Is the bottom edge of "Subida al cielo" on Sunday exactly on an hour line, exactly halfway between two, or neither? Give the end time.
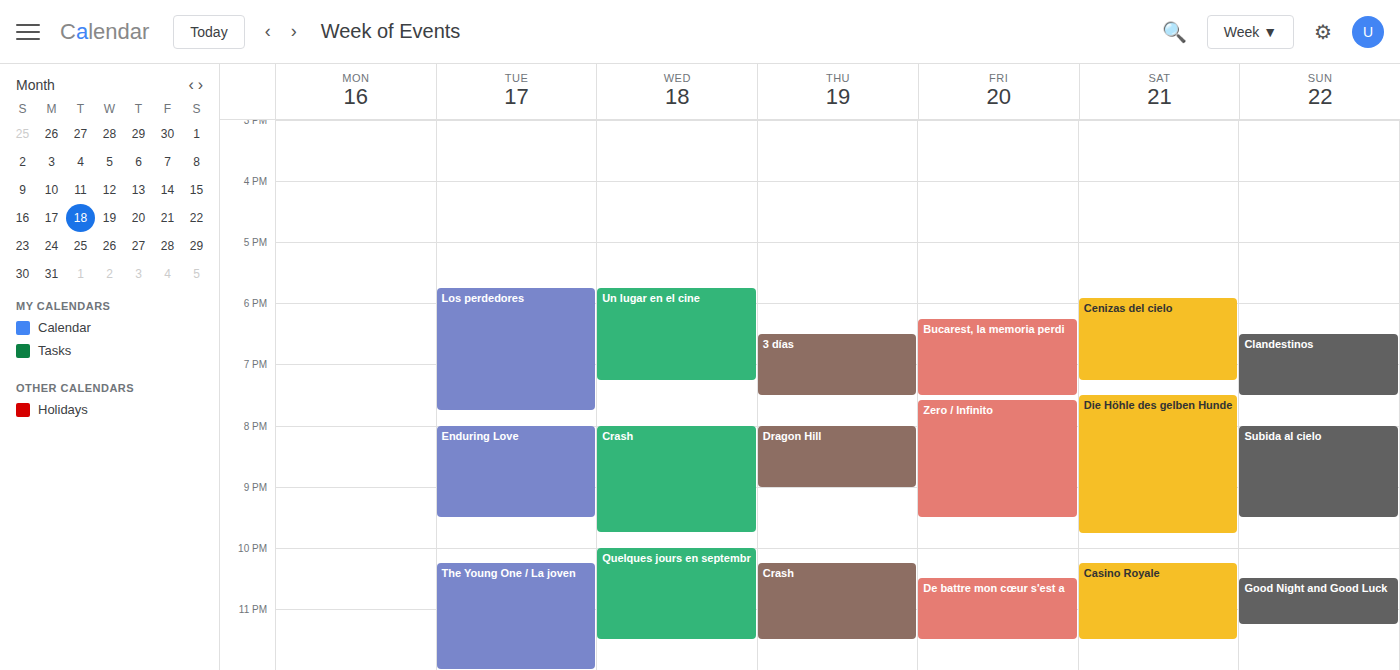
9:30 PM -- halfway between the 9 PM and 10 PM lines.